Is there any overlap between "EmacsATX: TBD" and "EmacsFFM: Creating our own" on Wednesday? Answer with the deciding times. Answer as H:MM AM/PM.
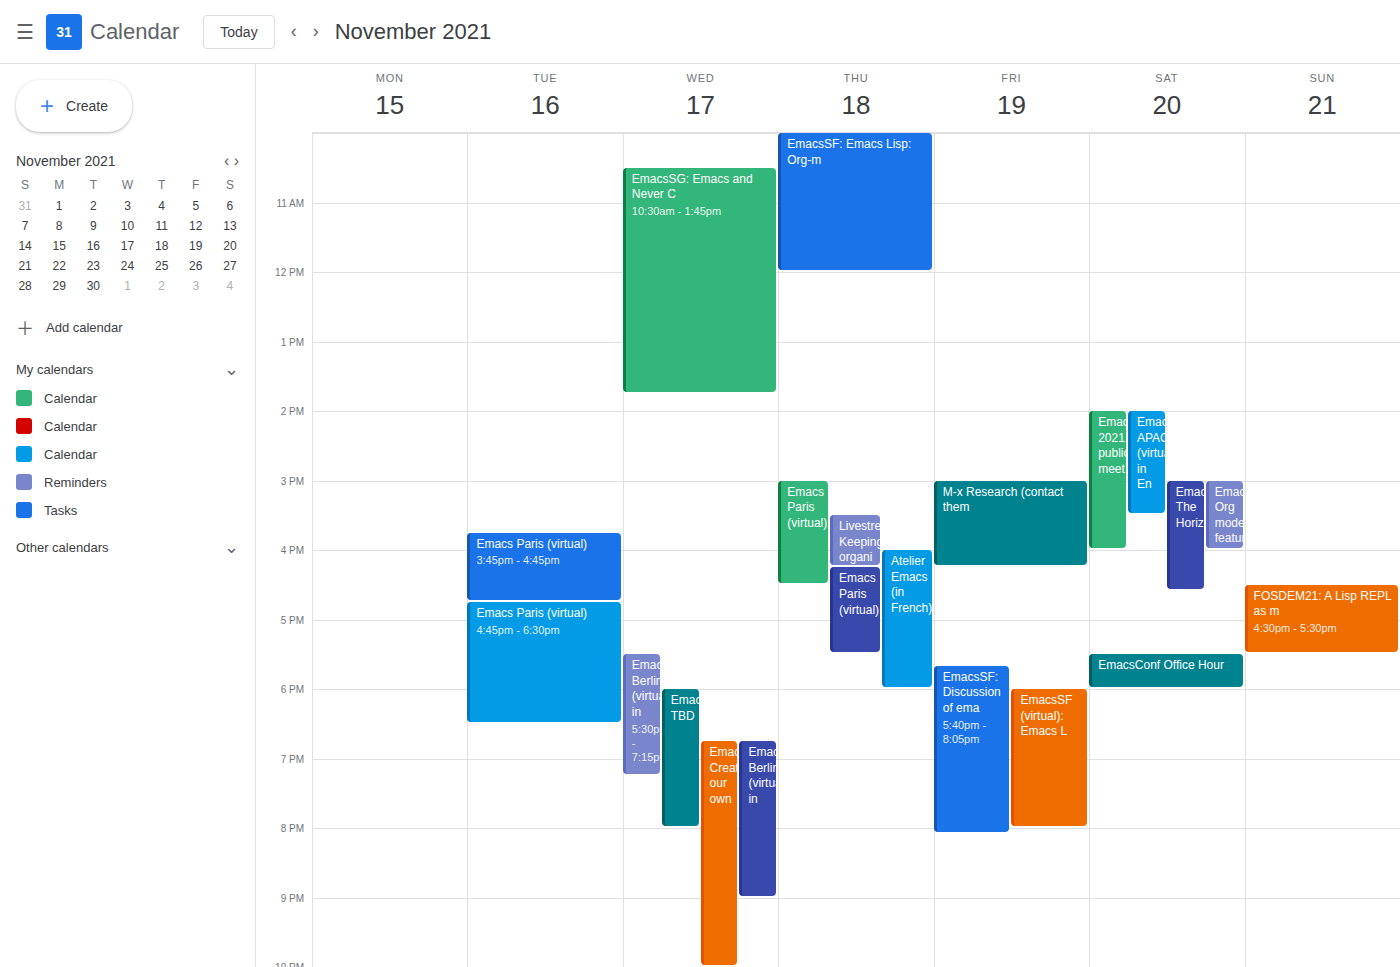
"EmacsFFM: Creating our own" starts at 6:45 PM, before "EmacsATX: TBD" ends at 8:00 PM -- they overlap.